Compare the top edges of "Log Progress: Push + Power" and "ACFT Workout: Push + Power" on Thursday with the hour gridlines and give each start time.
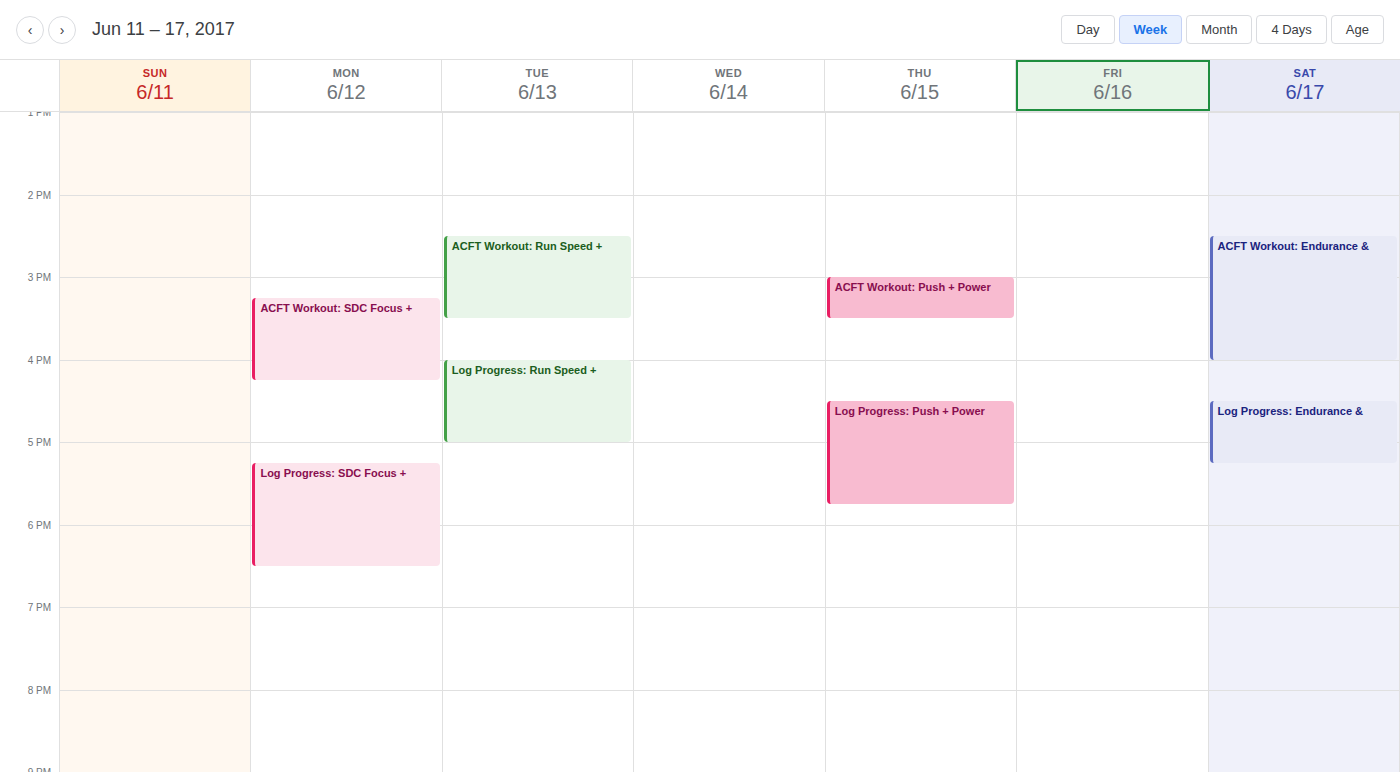
"Log Progress: Push + Power": 4:30 PM, halfway between the 4 PM and 5 PM lines. "ACFT Workout: Push + Power": 3:00 PM, exactly on the 3 PM line.